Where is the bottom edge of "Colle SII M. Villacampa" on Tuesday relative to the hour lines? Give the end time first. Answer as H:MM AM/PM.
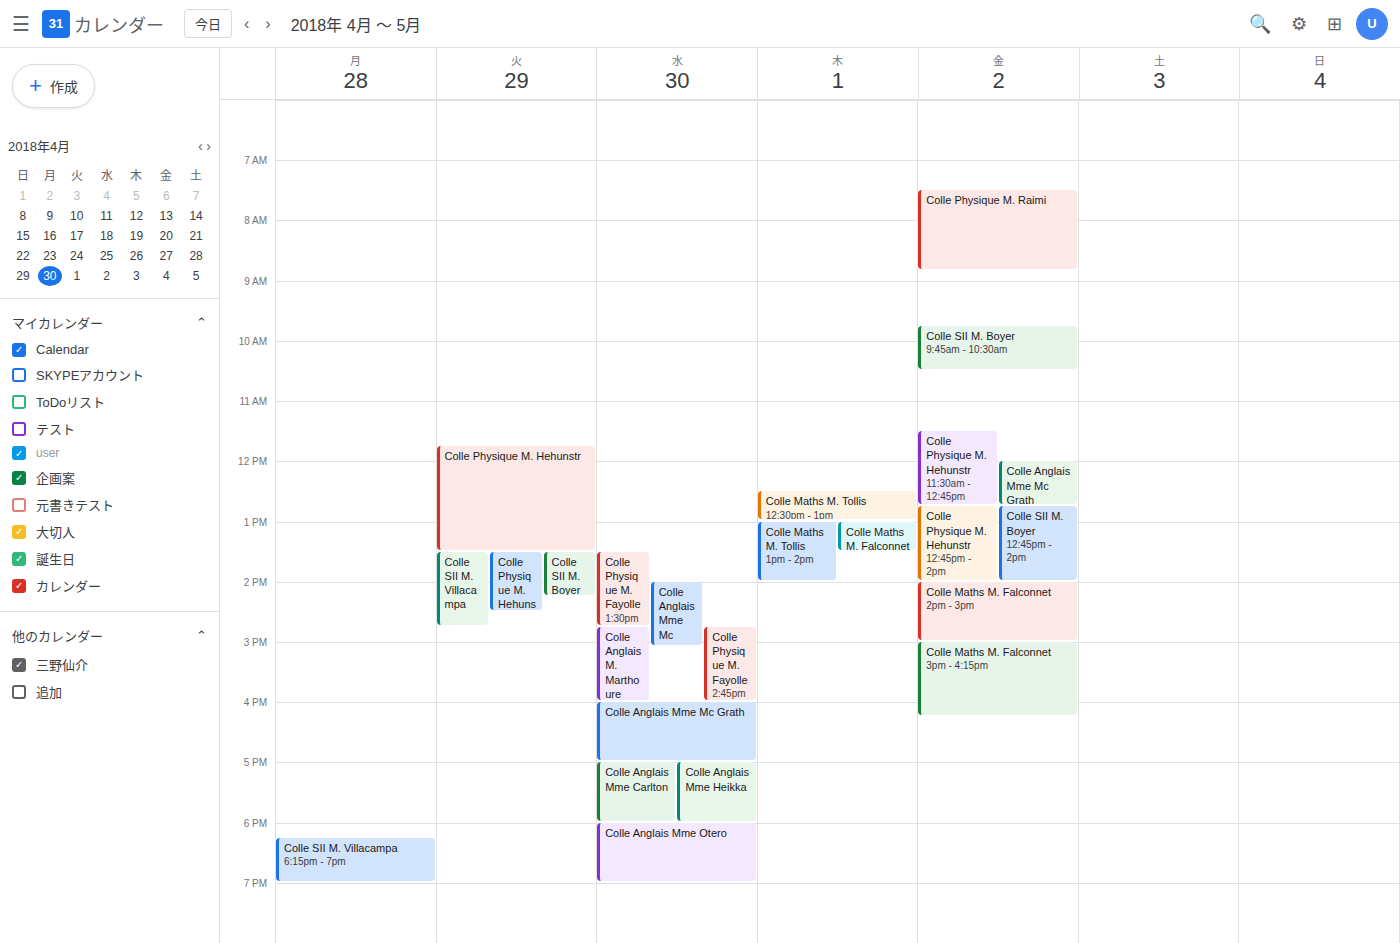
2:45 PM -- neither: three quarters of the way from the 2 PM line to the 3 PM line.